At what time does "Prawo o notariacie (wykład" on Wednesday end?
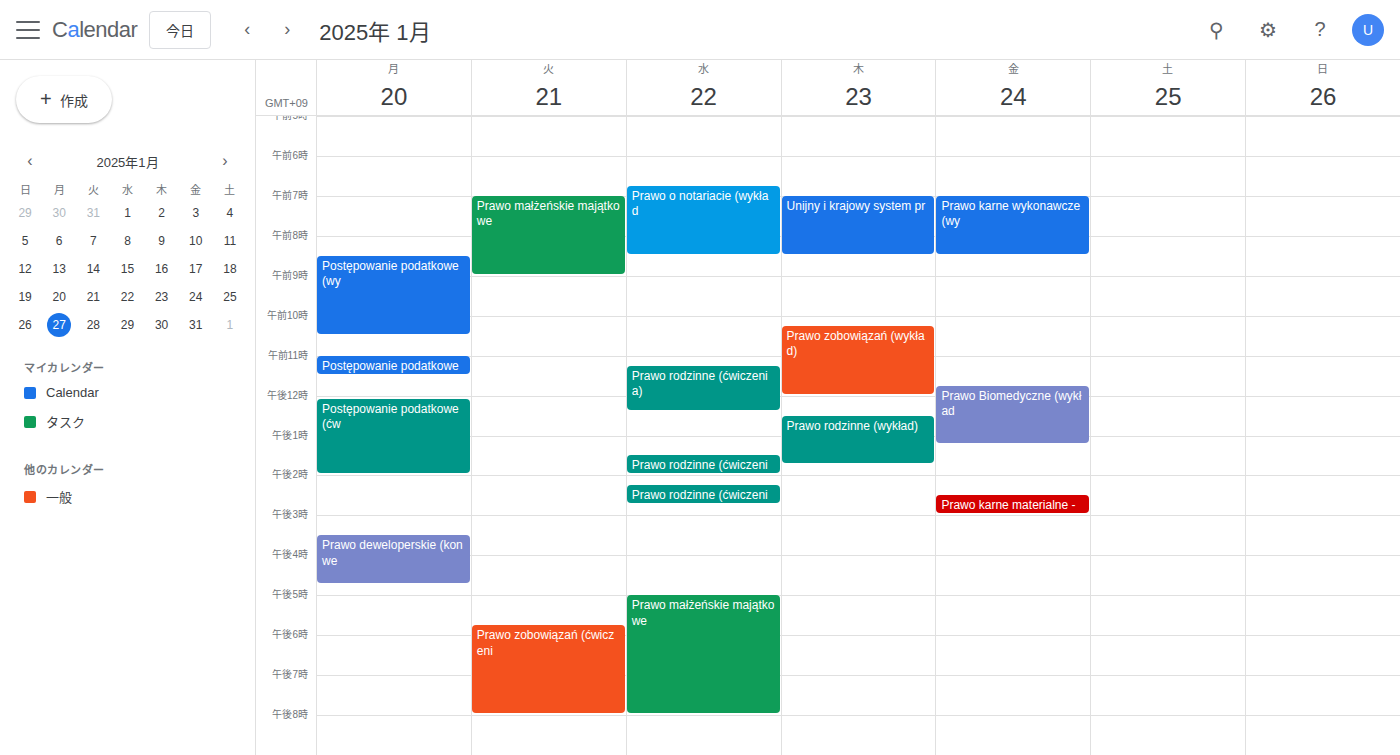
8:30 AM